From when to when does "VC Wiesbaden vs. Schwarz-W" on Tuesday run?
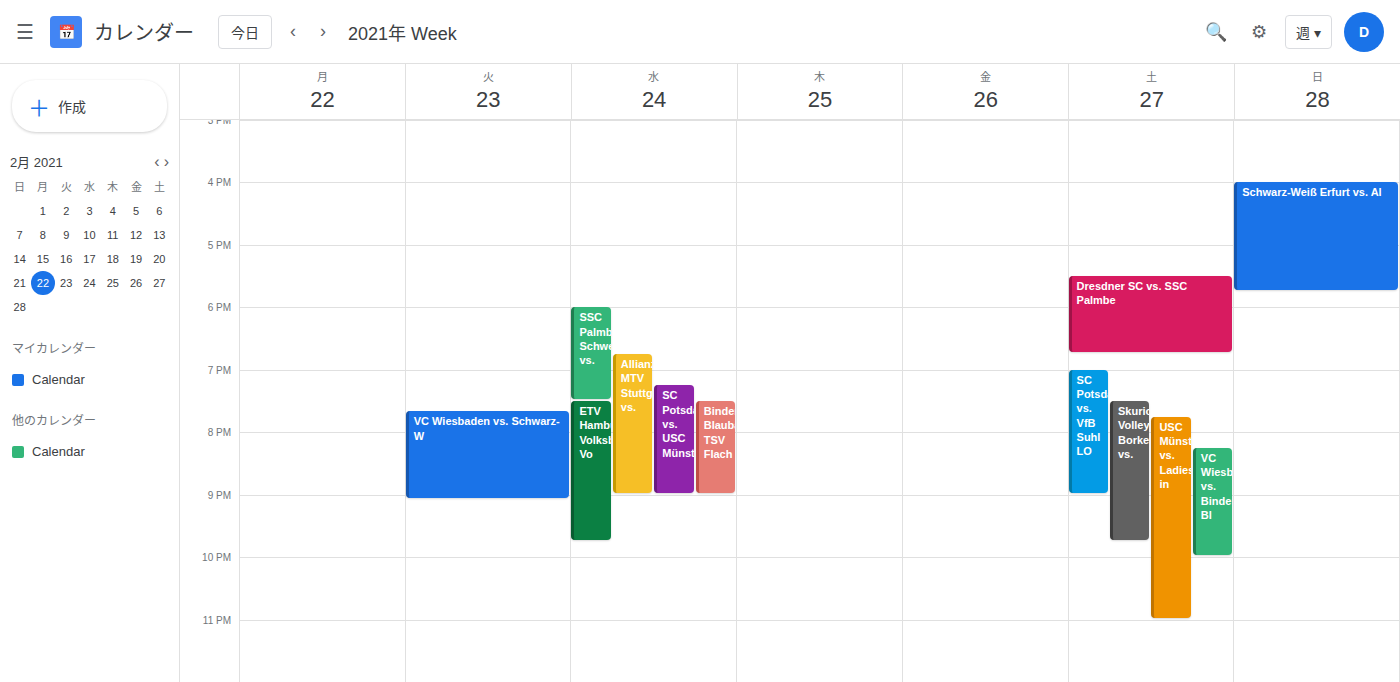
7:40 PM to 9:05 PM